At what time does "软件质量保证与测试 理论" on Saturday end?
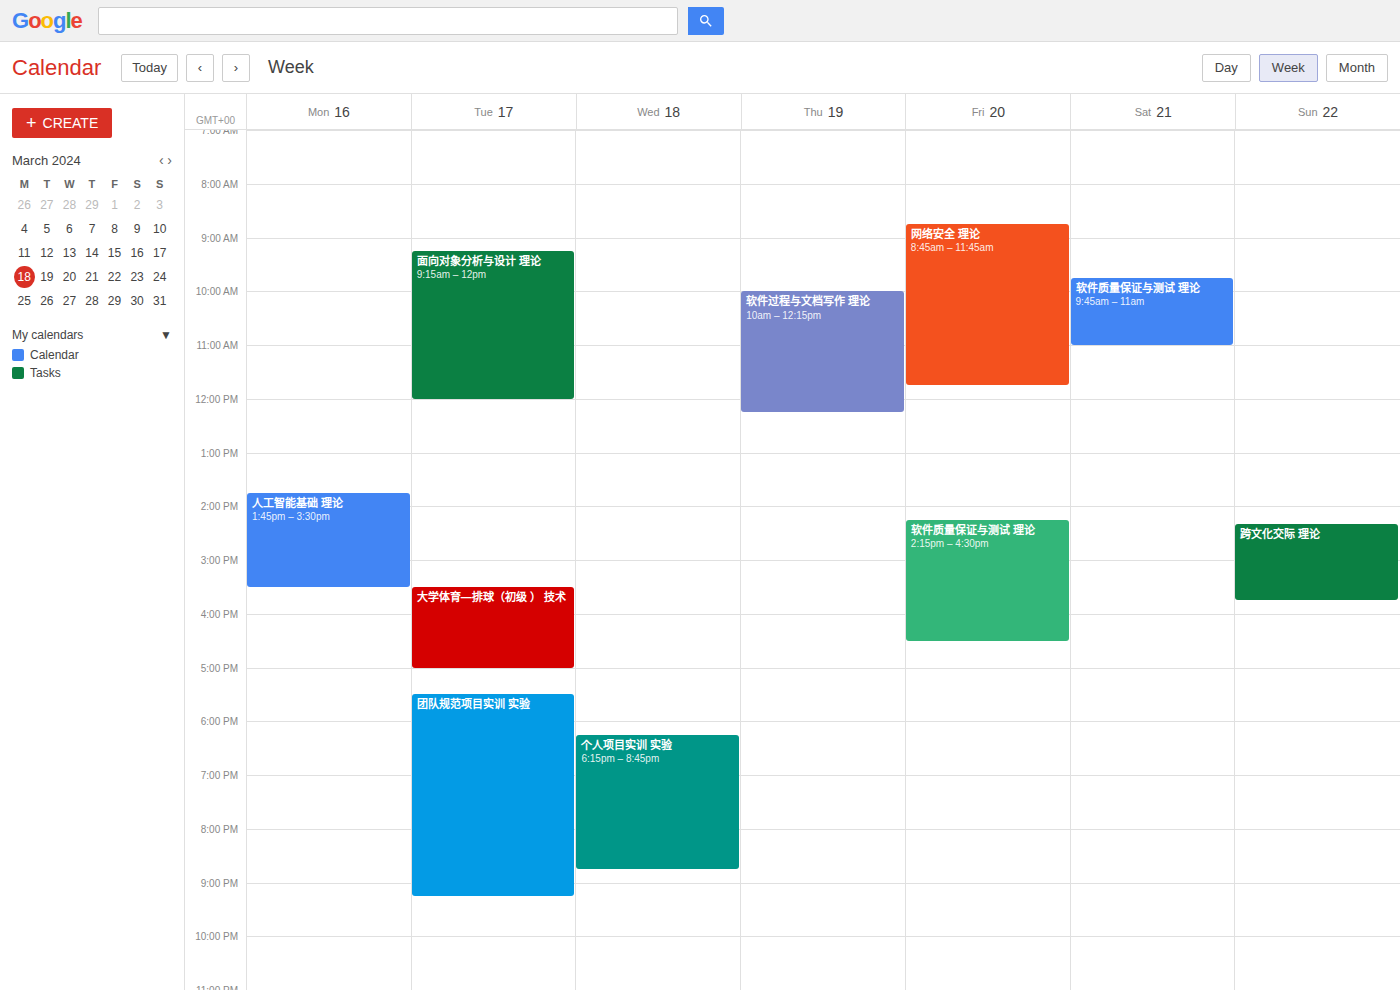
11:00 AM